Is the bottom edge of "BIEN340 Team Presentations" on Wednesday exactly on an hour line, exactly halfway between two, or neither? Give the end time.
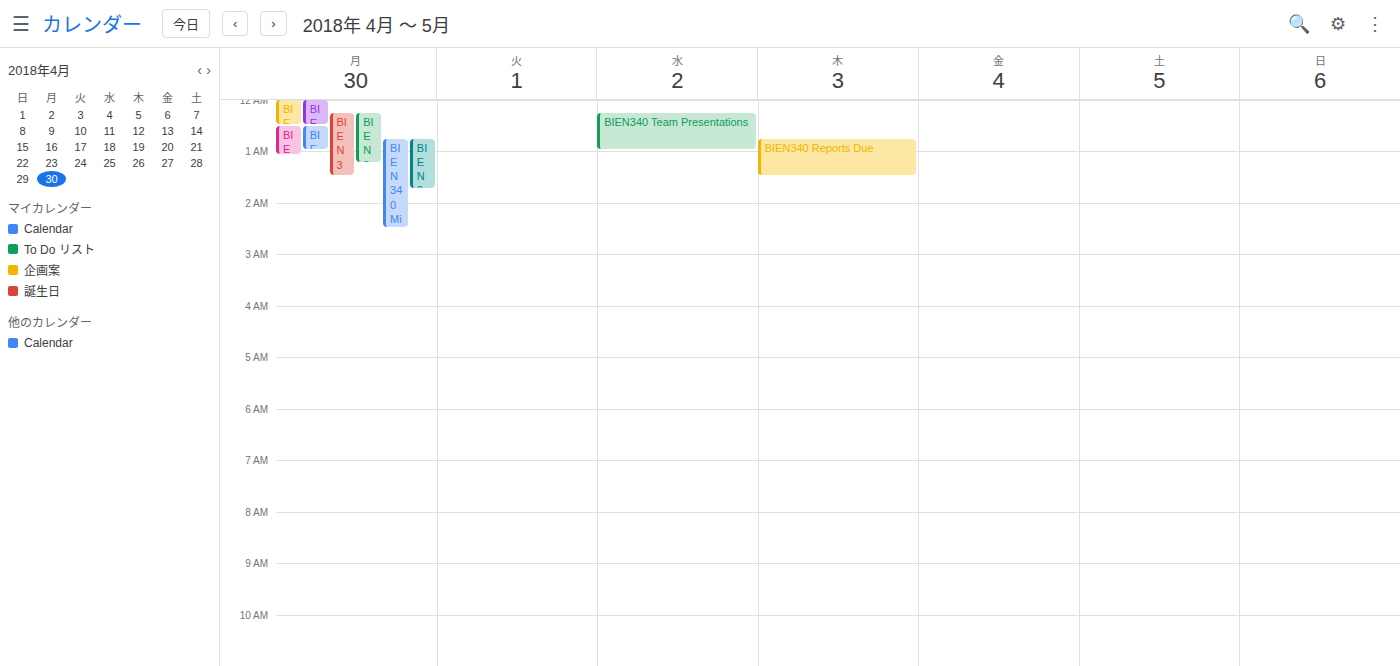
01:00 -- exactly on the 01:00 line.